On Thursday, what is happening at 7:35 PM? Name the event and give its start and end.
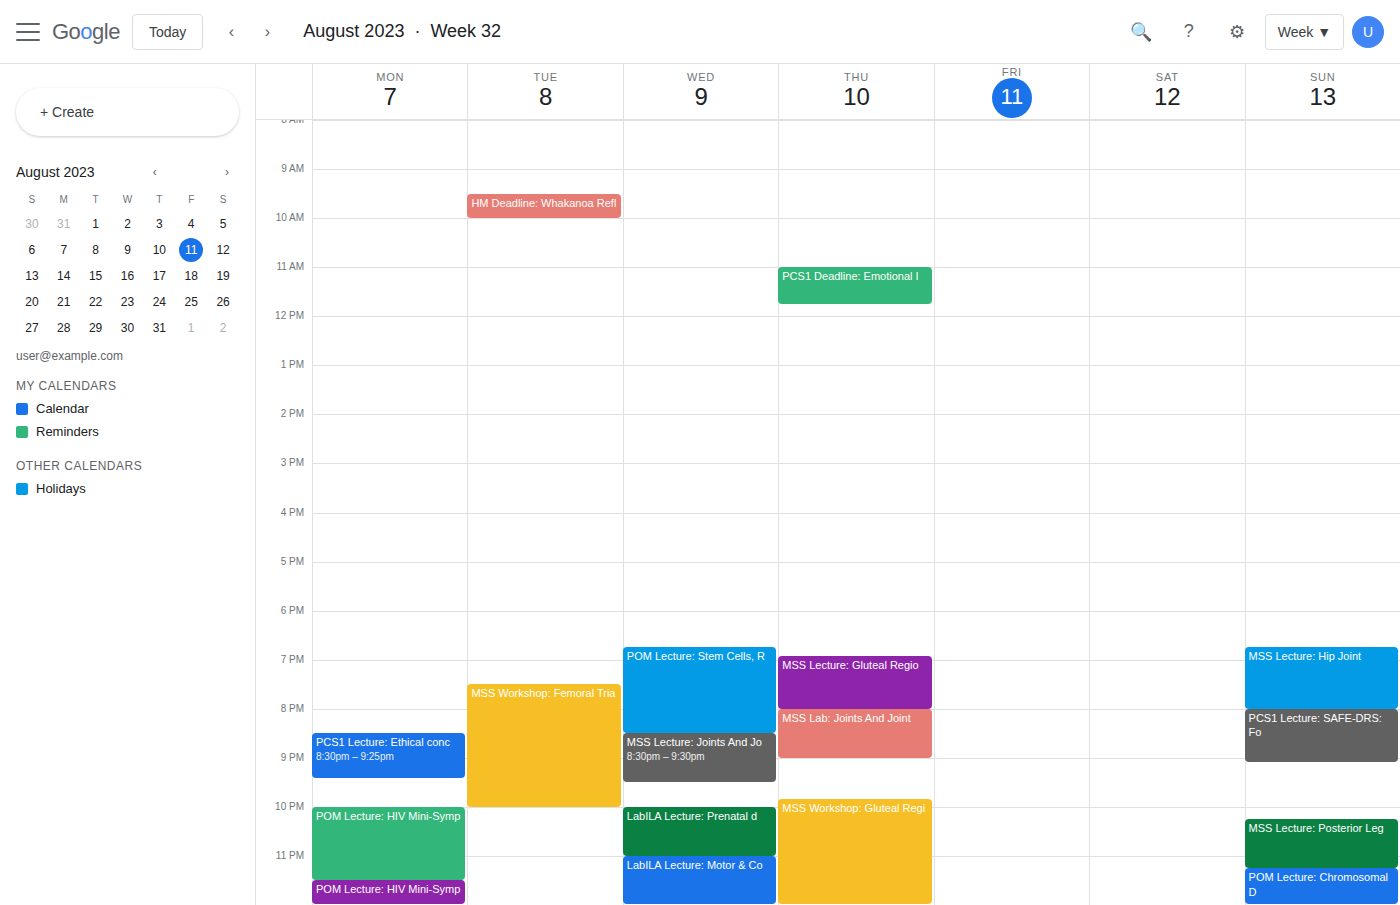
"MSS Lecture: Gluteal Regio", 6:55 PM to 8:00 PM